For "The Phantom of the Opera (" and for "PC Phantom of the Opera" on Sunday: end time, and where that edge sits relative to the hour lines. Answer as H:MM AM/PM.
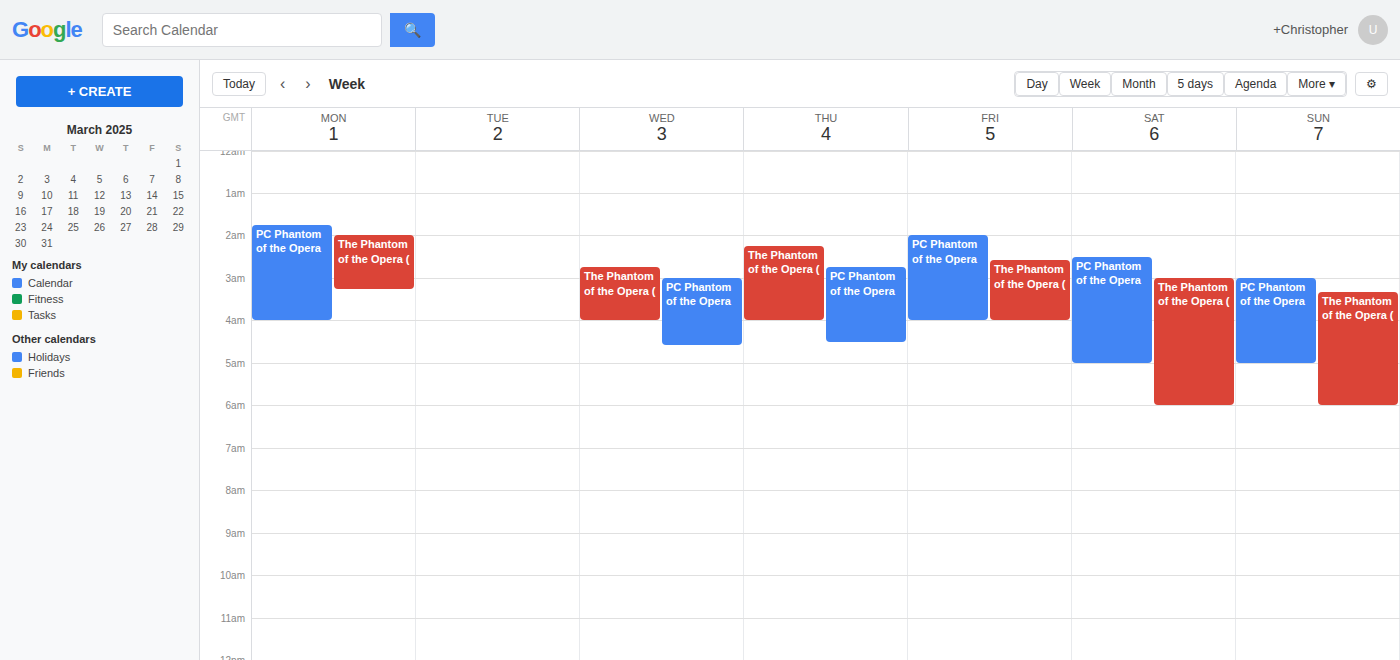
"The Phantom of the Opera (": 6:00 AM, exactly on the 6 AM line. "PC Phantom of the Opera": 5:00 AM, exactly on the 5 AM line.